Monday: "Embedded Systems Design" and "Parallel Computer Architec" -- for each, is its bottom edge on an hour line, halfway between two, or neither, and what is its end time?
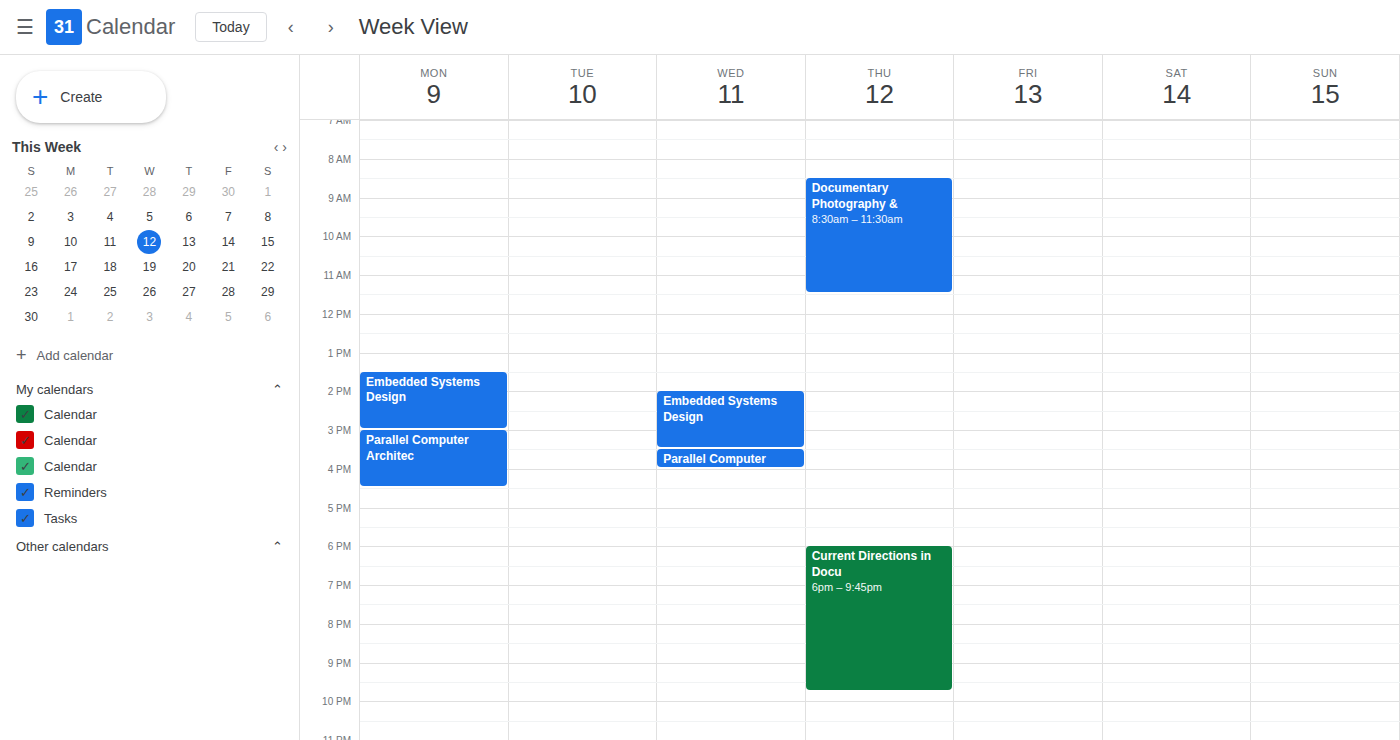
"Embedded Systems Design": 3:00 PM, exactly on the 3 PM line. "Parallel Computer Architec": 4:30 PM, halfway between the 4 PM and 5 PM lines.